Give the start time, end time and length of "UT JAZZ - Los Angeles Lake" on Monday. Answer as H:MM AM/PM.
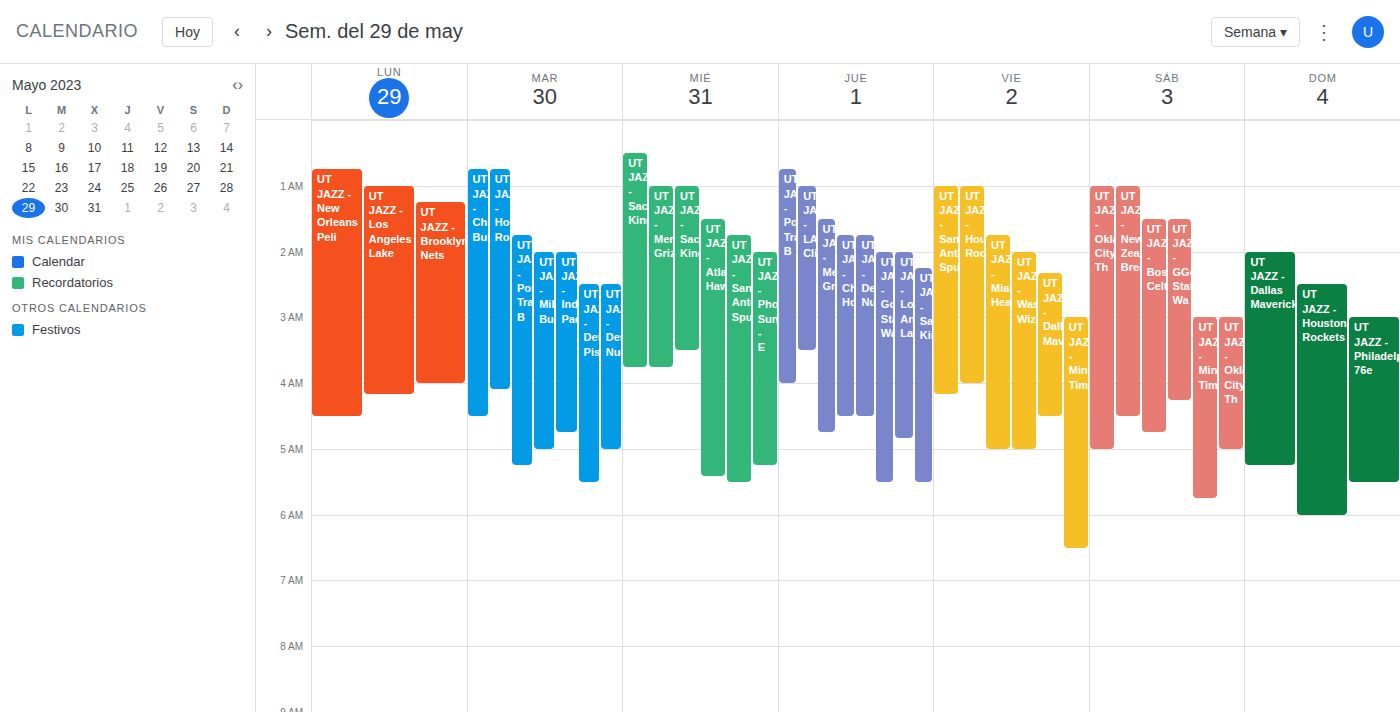
1:00 AM to 4:10 AM, 3 hours 10 minutes